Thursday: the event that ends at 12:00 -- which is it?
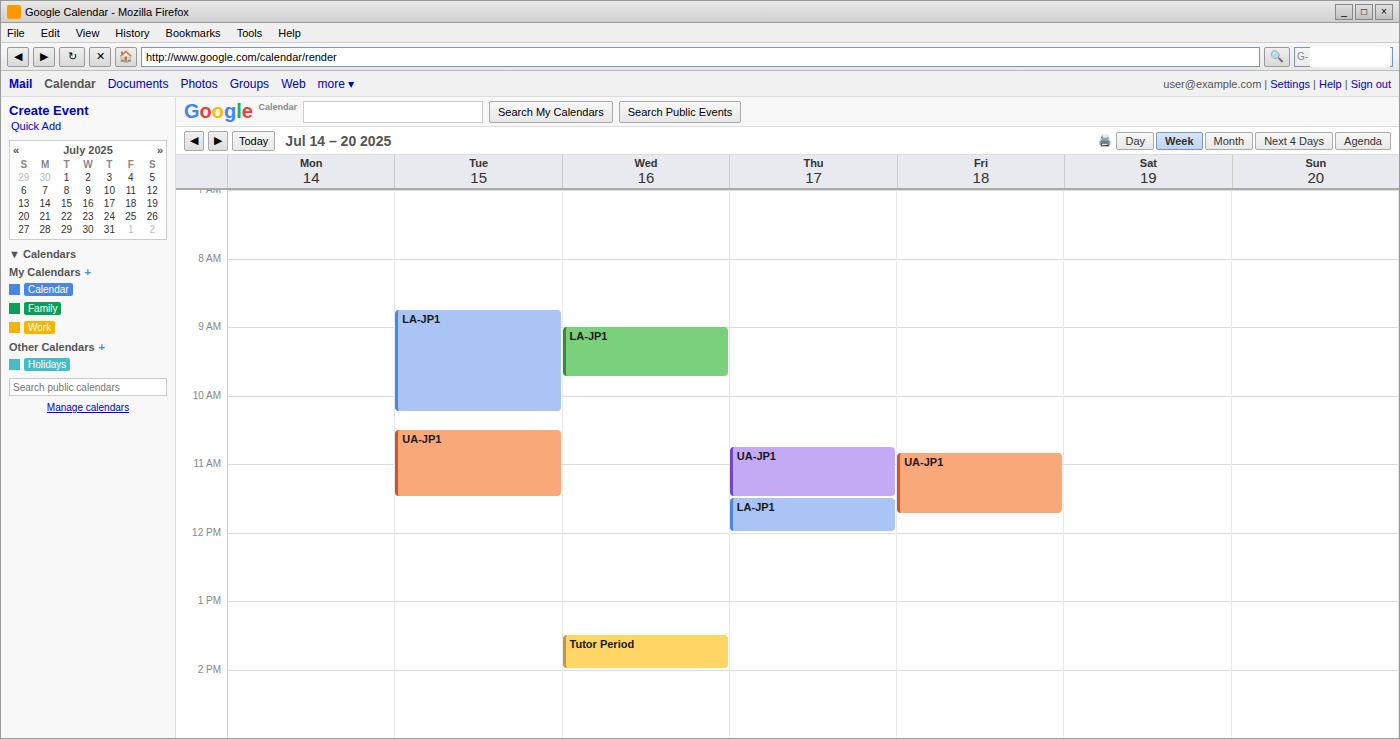
"LA-JP1"